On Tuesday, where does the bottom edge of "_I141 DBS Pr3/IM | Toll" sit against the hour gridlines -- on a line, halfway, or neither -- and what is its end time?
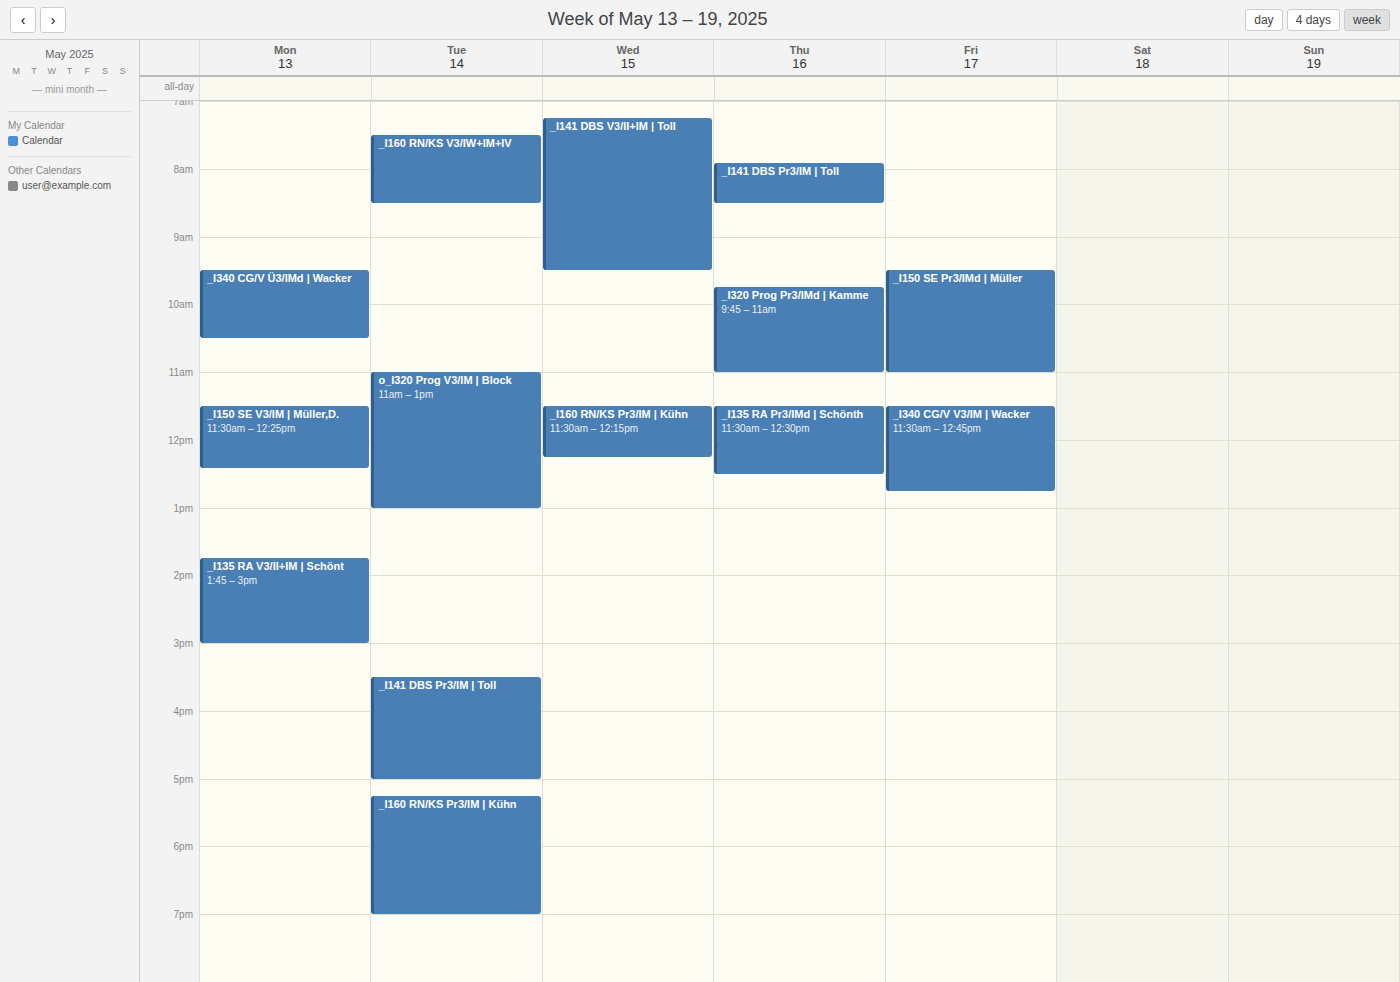
5:00 PM -- exactly on the 5 PM line.